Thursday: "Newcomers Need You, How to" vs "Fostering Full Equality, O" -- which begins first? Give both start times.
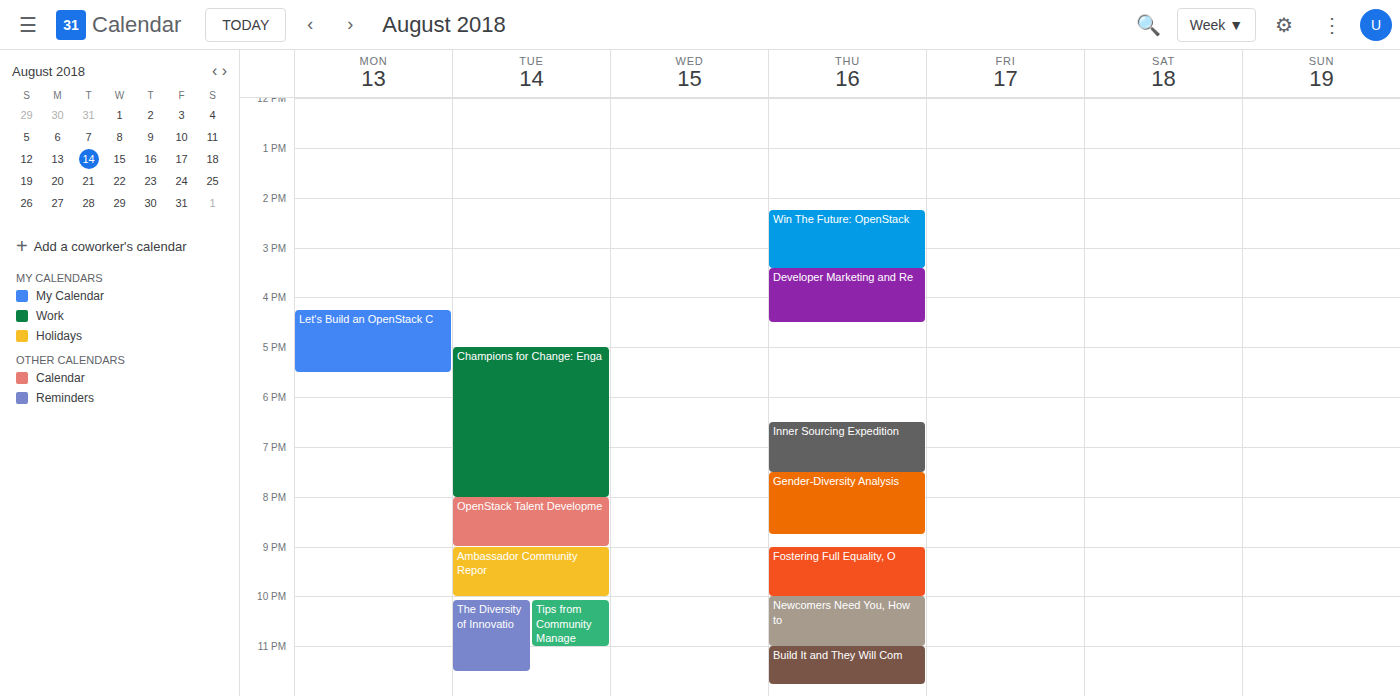
"Fostering Full Equality, O" 9:00 PM; "Newcomers Need You, How to" 10:00 PM.